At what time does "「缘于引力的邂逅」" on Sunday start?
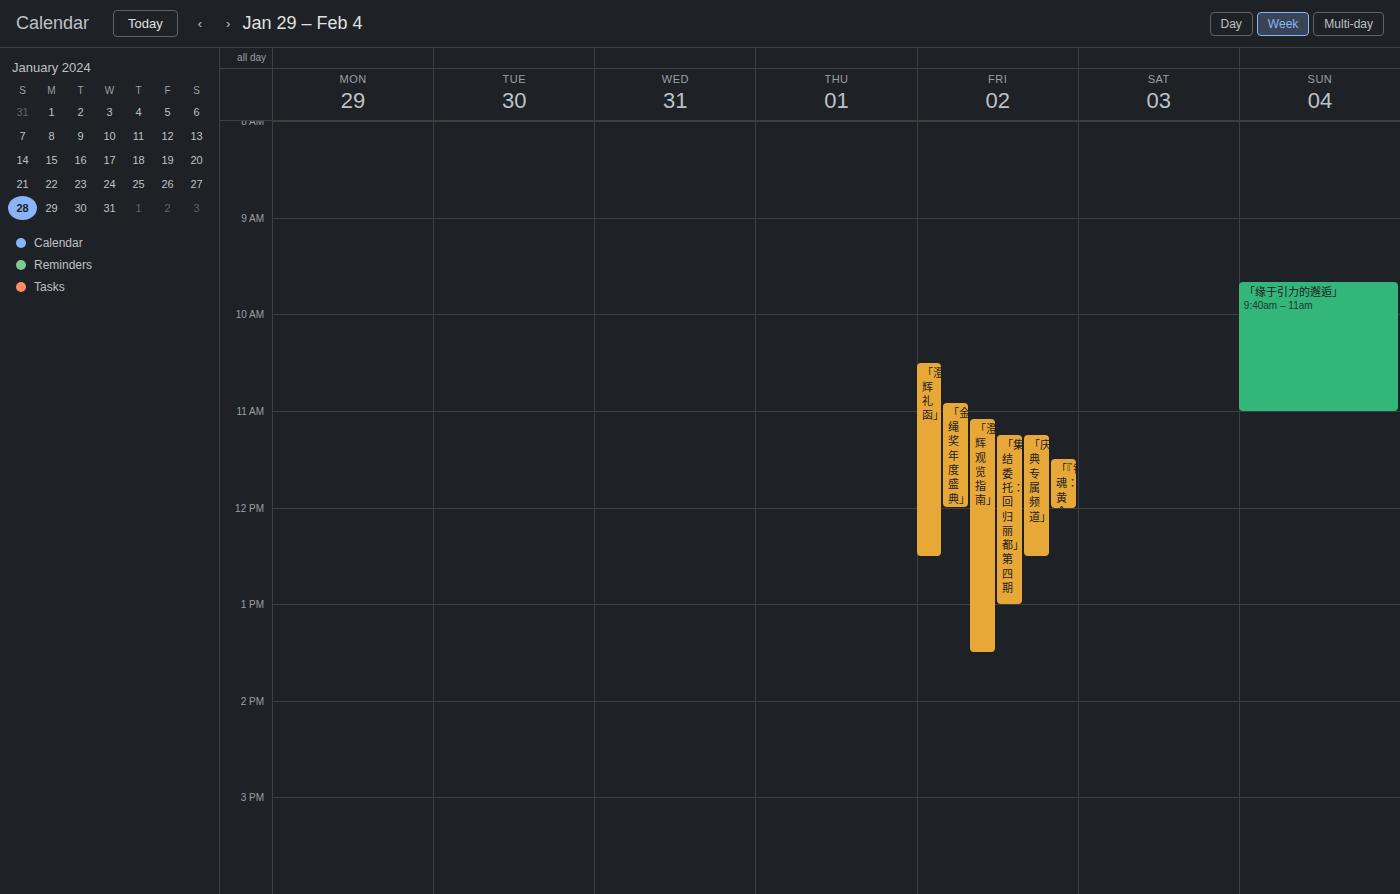
9:40 AM